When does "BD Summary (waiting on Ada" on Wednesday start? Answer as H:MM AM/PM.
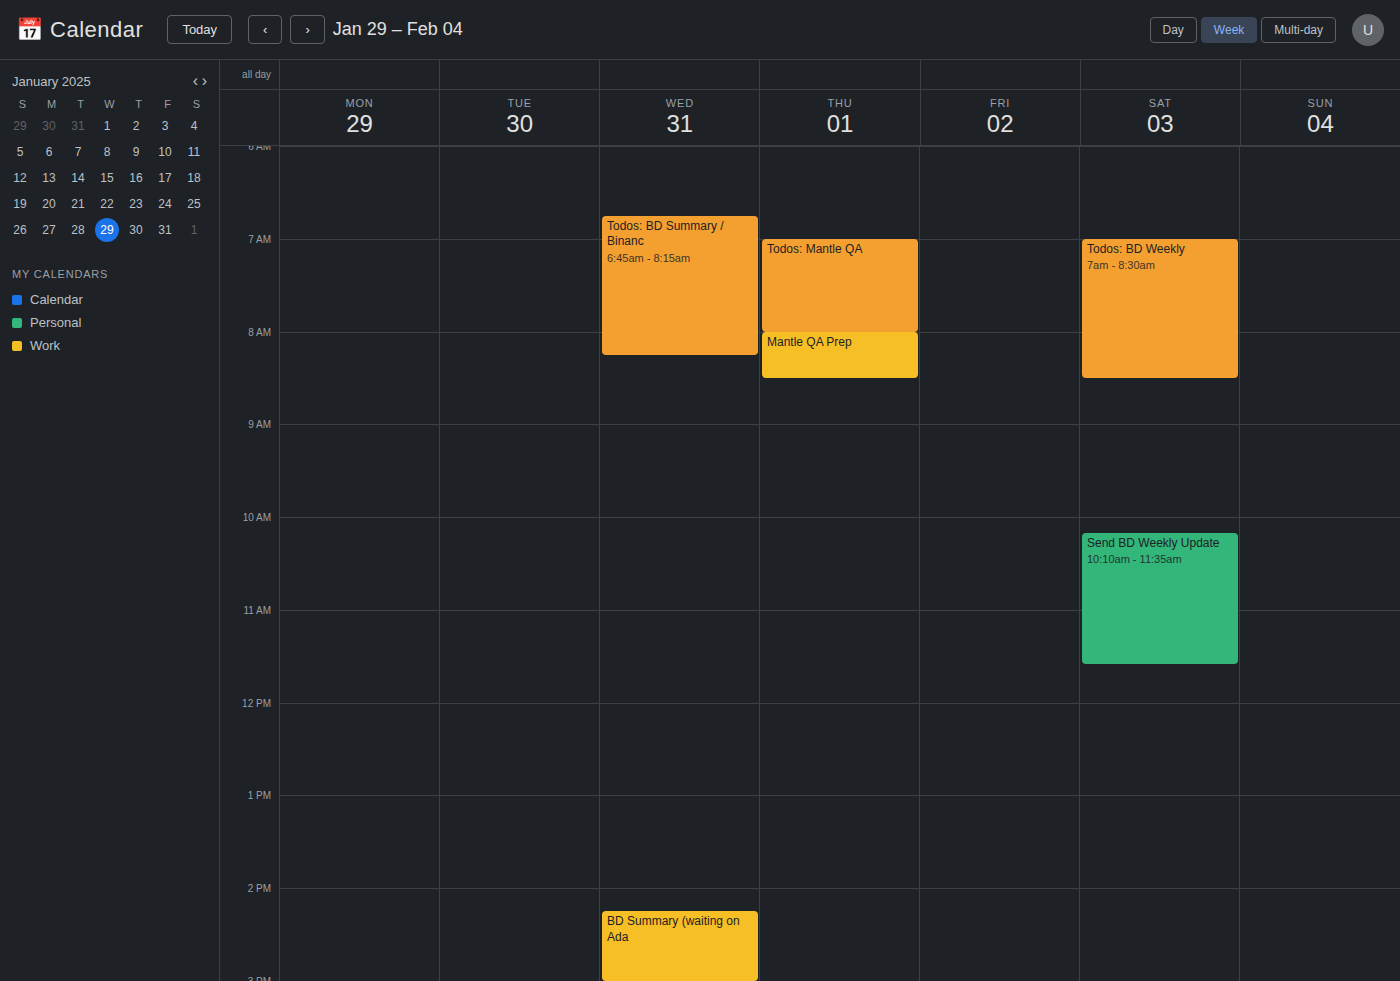
2:15 PM